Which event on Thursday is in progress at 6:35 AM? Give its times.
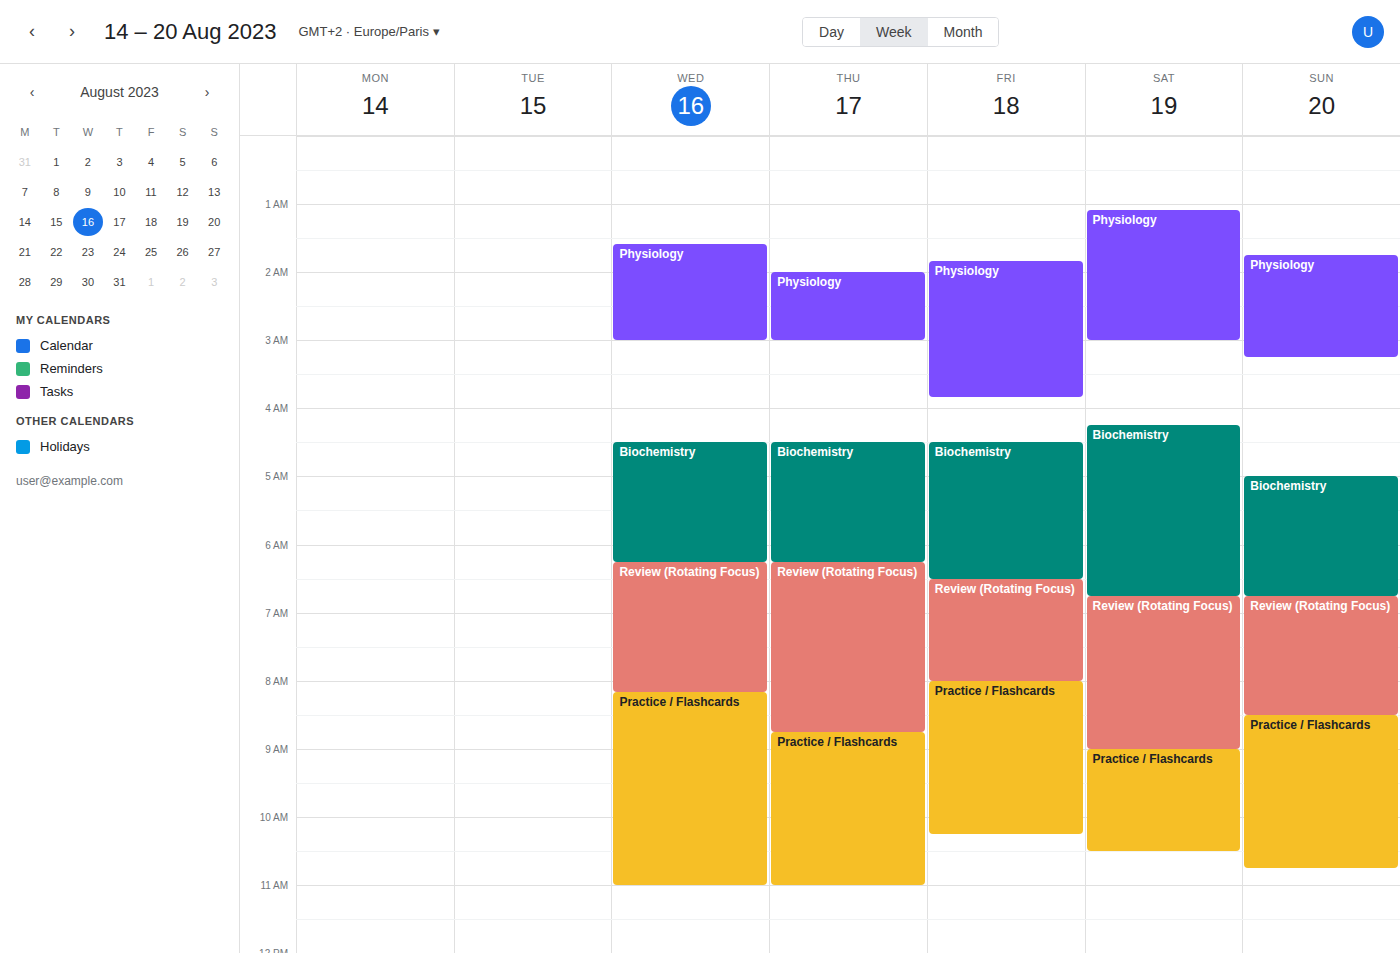
"Review (Rotating Focus)", 6:15 AM to 8:45 AM